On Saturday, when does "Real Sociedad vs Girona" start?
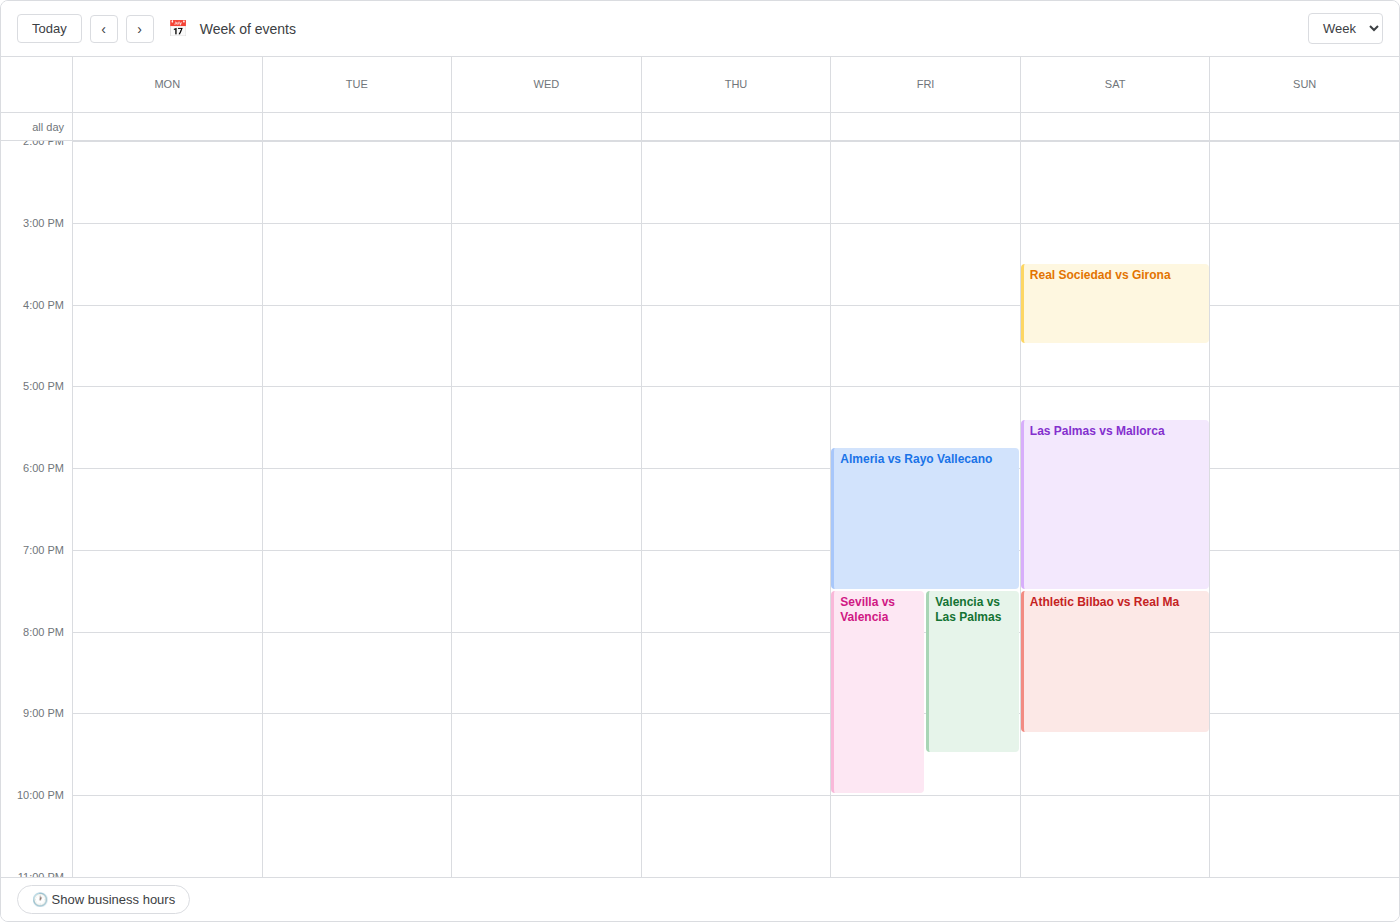
3:30 PM